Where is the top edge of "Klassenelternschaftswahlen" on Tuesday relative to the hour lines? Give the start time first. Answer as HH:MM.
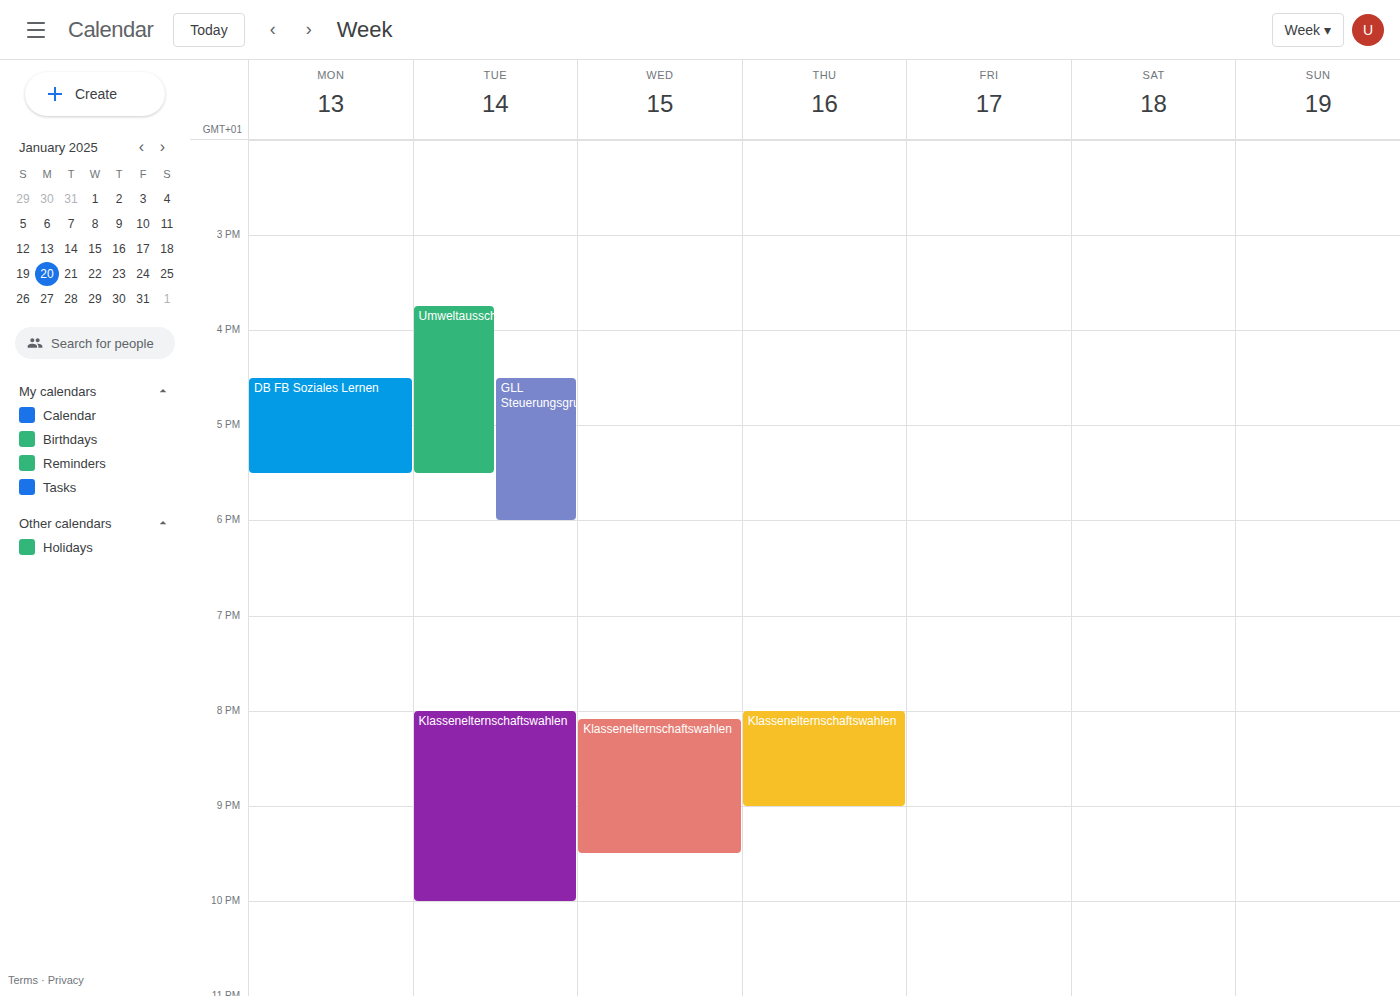
20:00 -- exactly on the 20:00 line.